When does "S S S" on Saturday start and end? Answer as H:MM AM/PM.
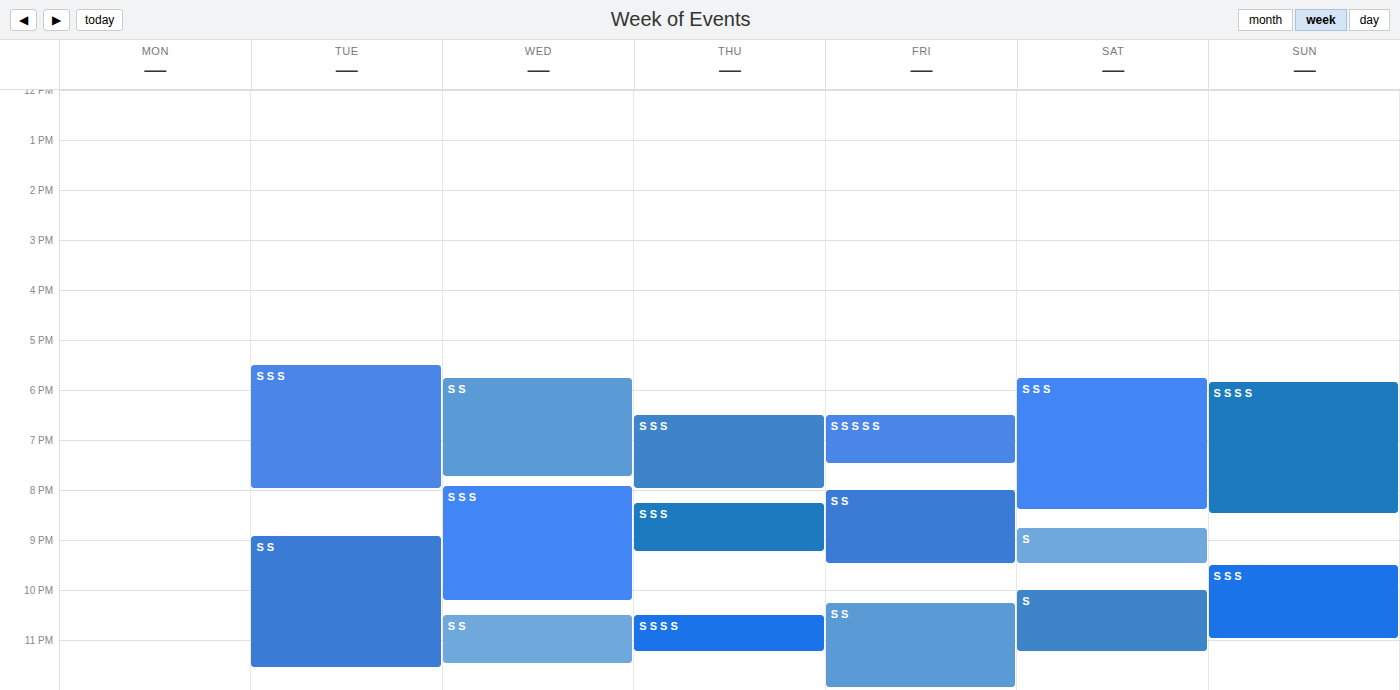
5:45 PM to 8:25 PM